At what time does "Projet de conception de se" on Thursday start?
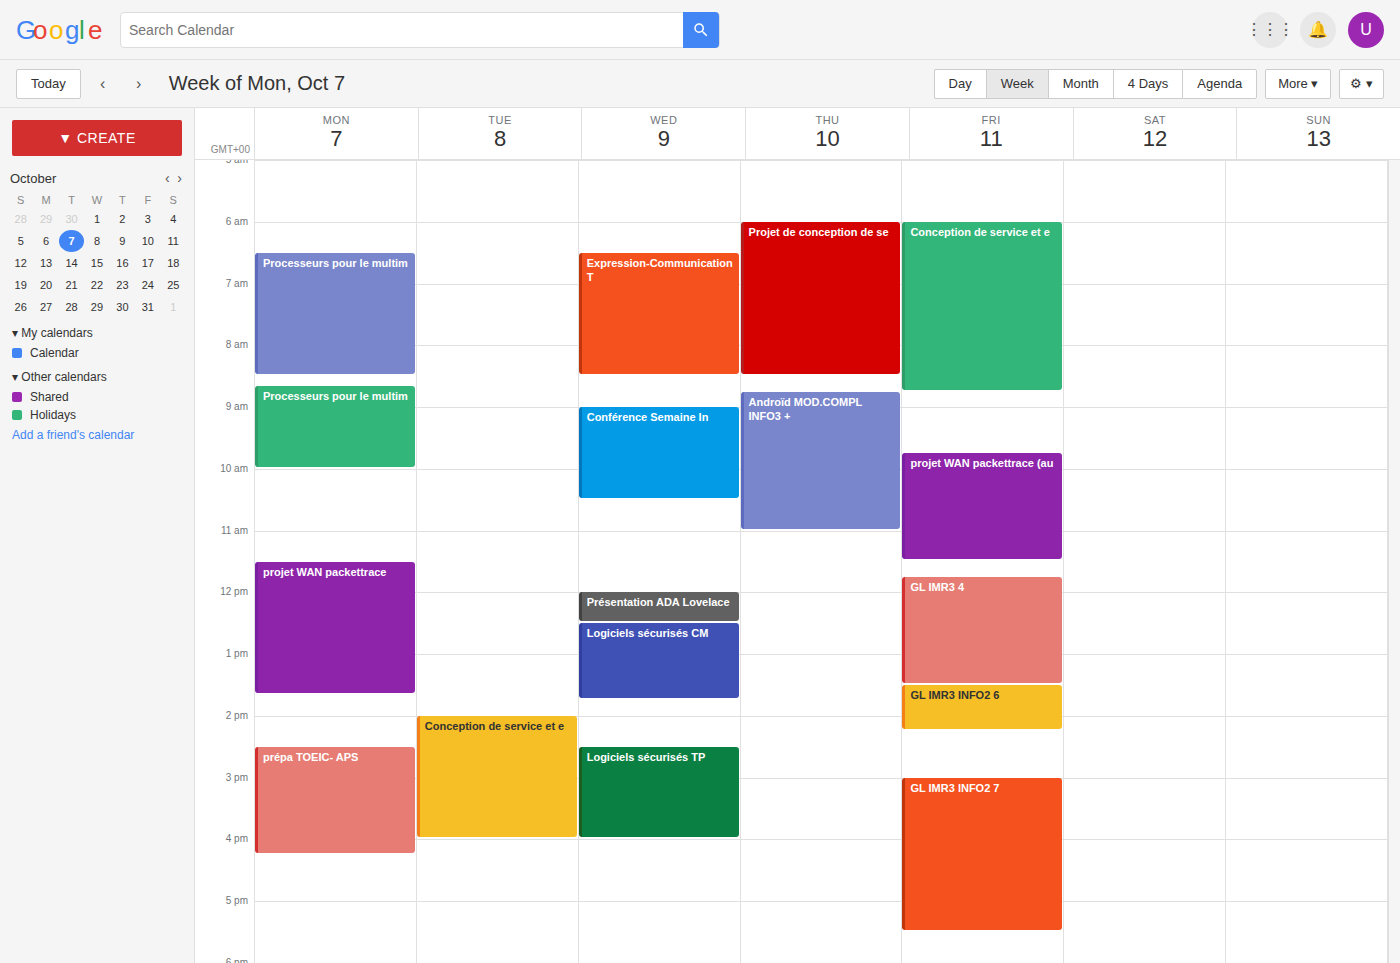
6:00 AM